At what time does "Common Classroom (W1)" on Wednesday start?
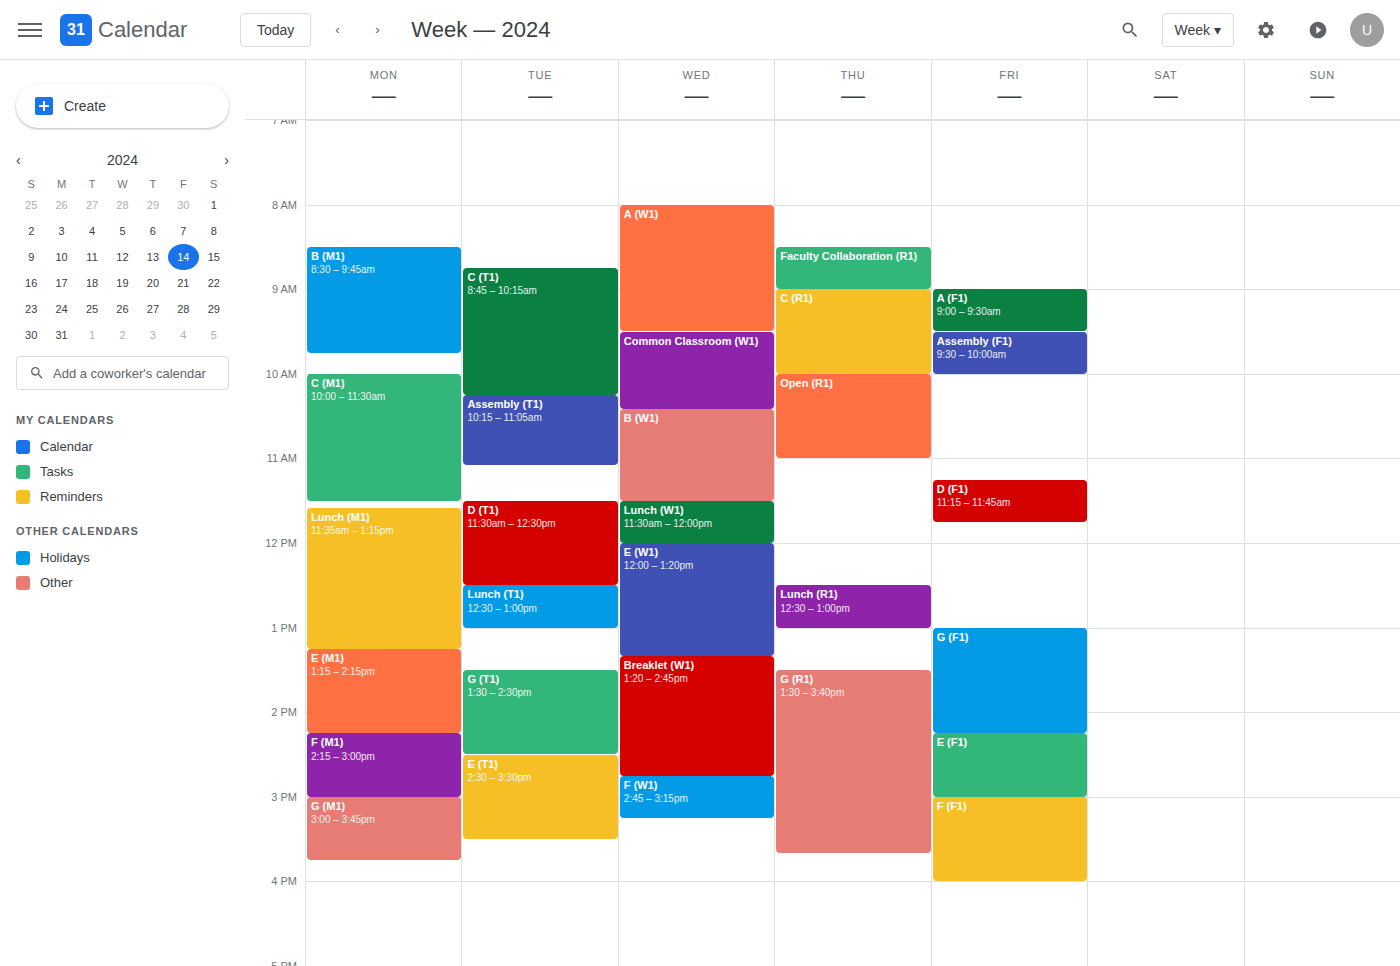
9:30 AM